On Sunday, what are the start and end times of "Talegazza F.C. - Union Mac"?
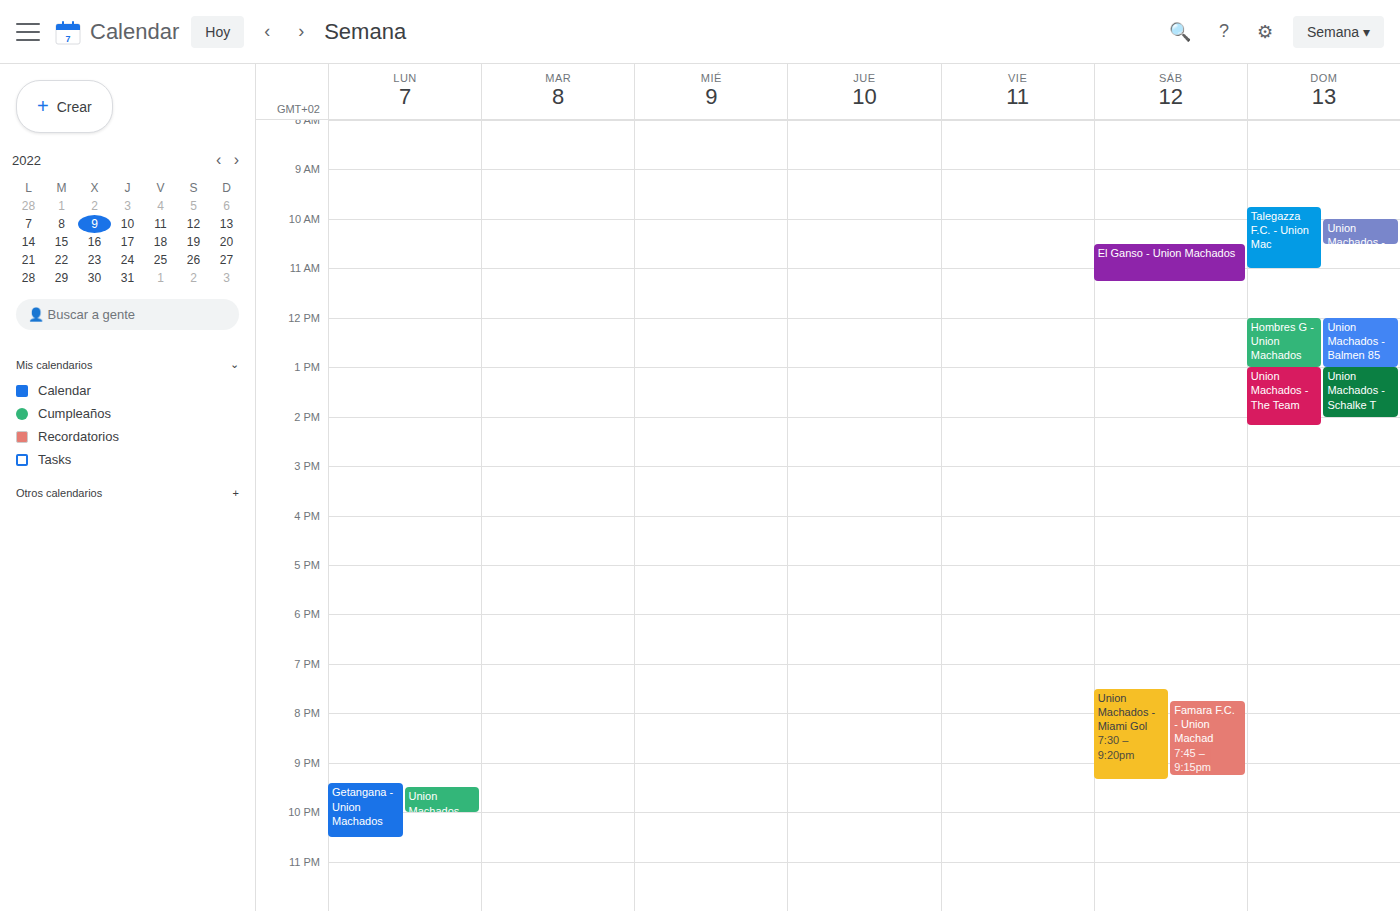
9:45 AM to 11:00 AM